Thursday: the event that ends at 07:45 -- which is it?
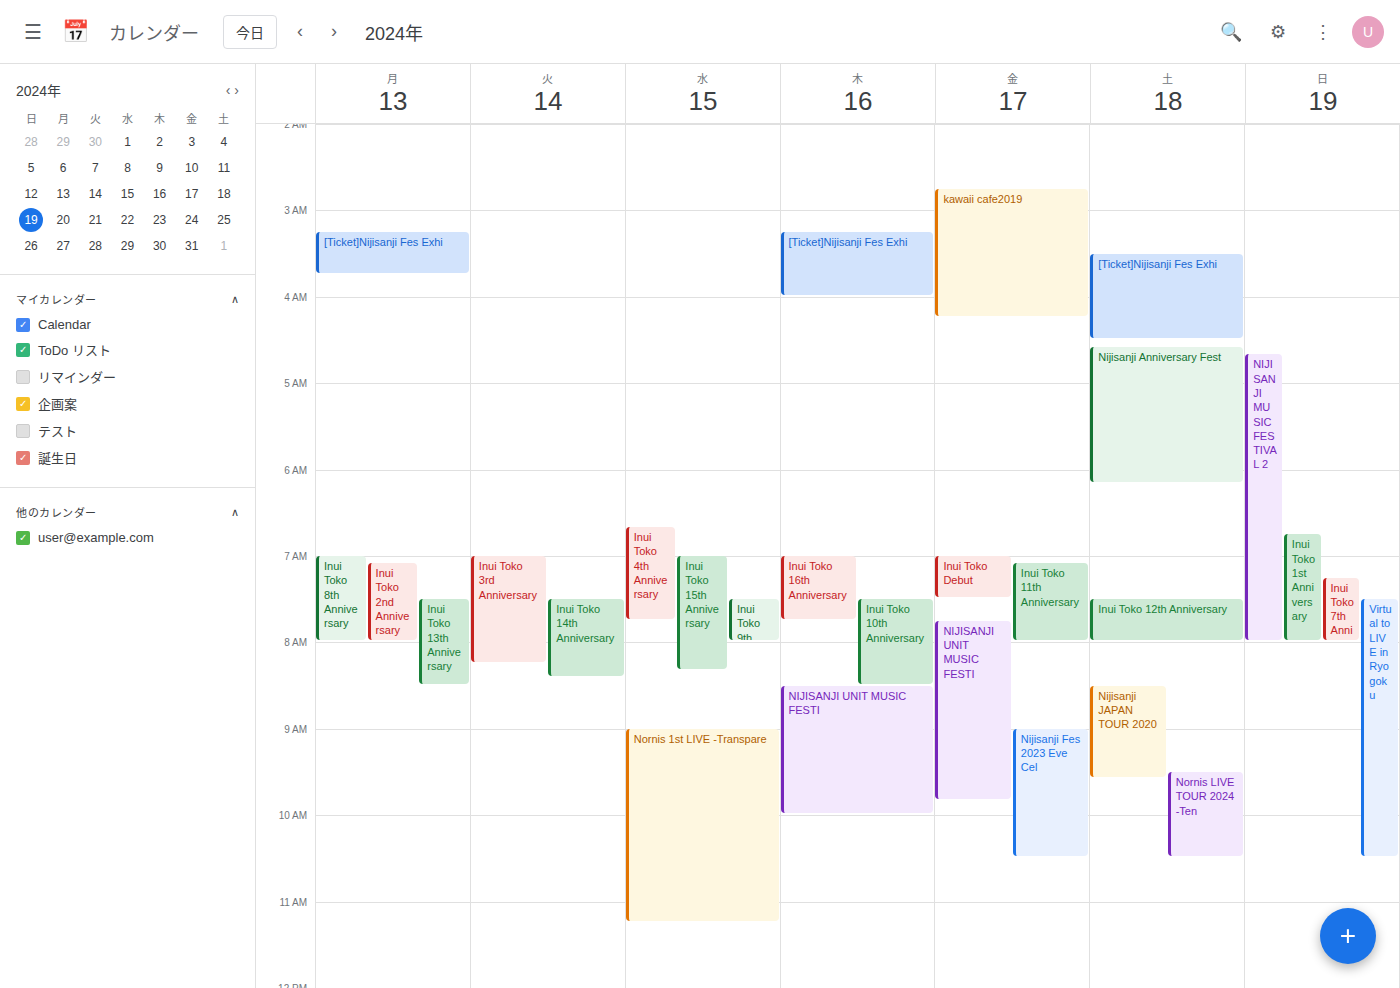
"Inui Toko 16th Anniversary"